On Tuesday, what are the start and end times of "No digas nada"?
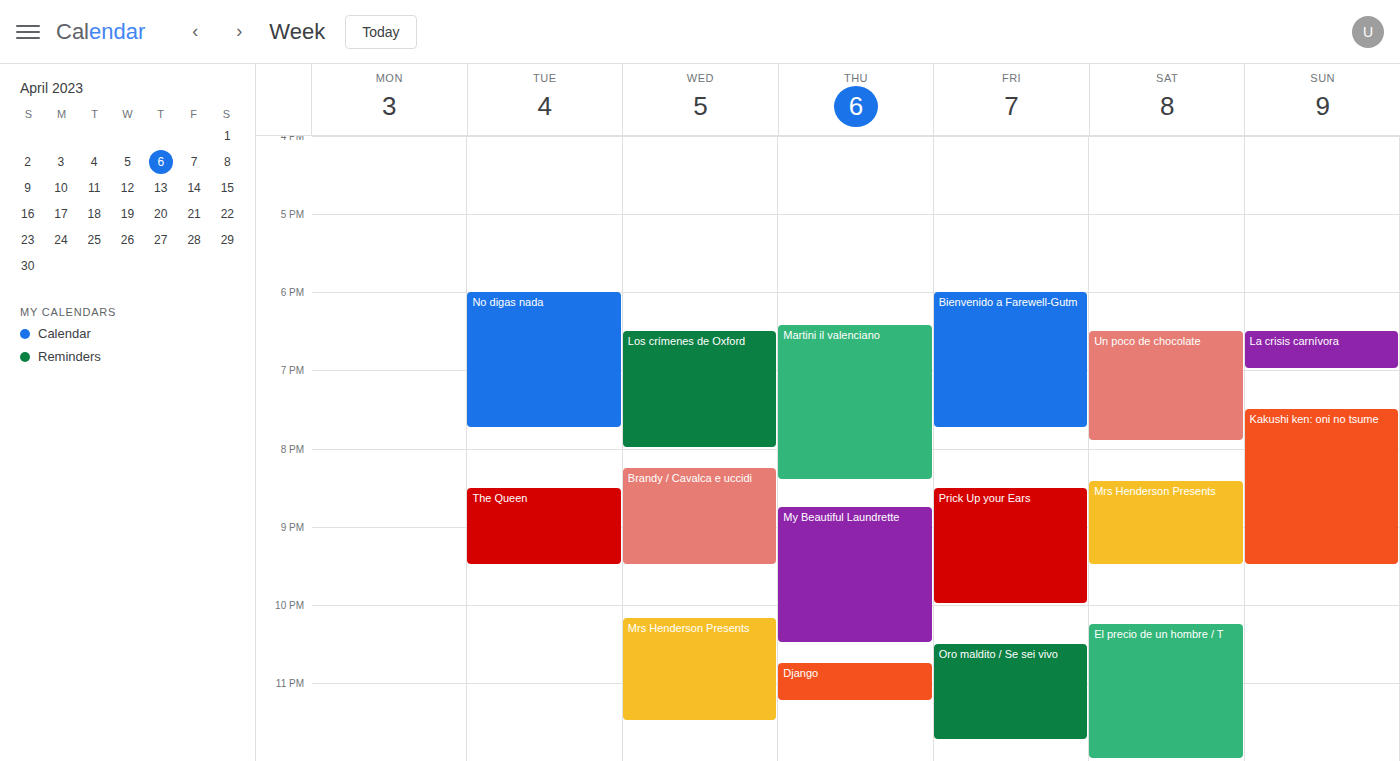
6:00 PM to 7:45 PM